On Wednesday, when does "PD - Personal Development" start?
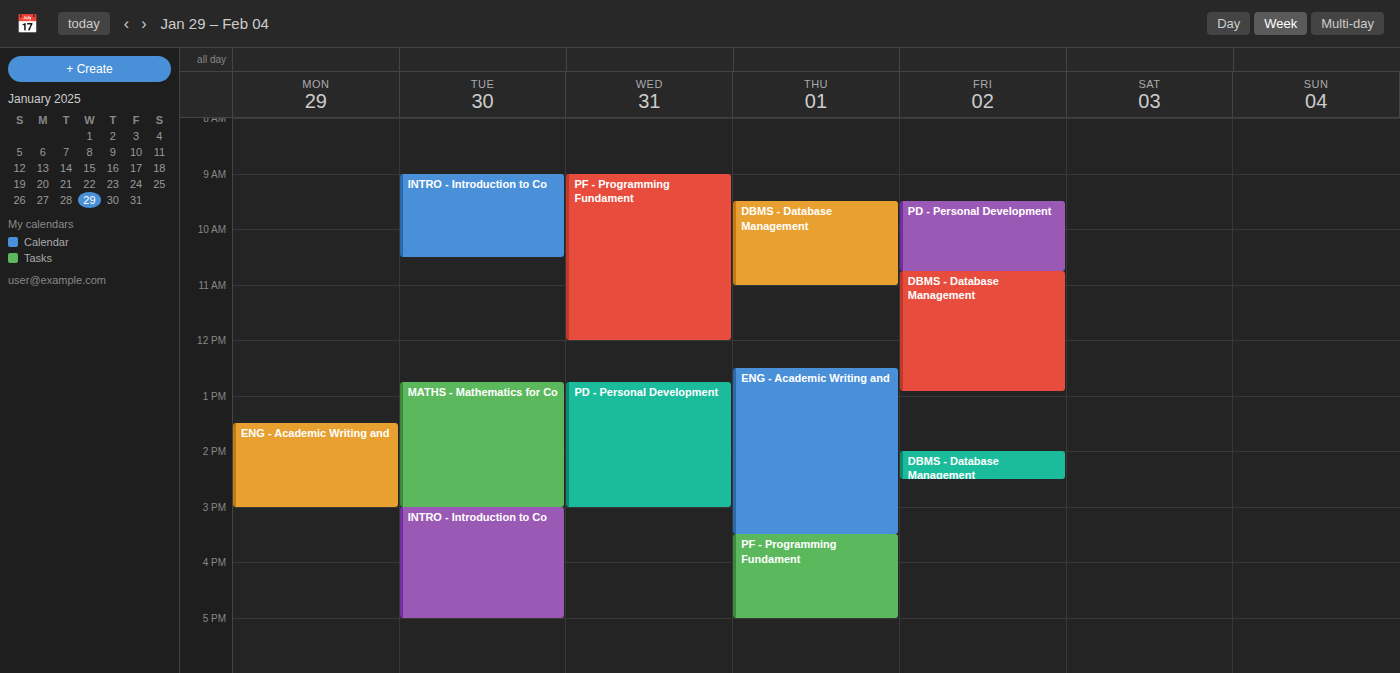
12:45 PM